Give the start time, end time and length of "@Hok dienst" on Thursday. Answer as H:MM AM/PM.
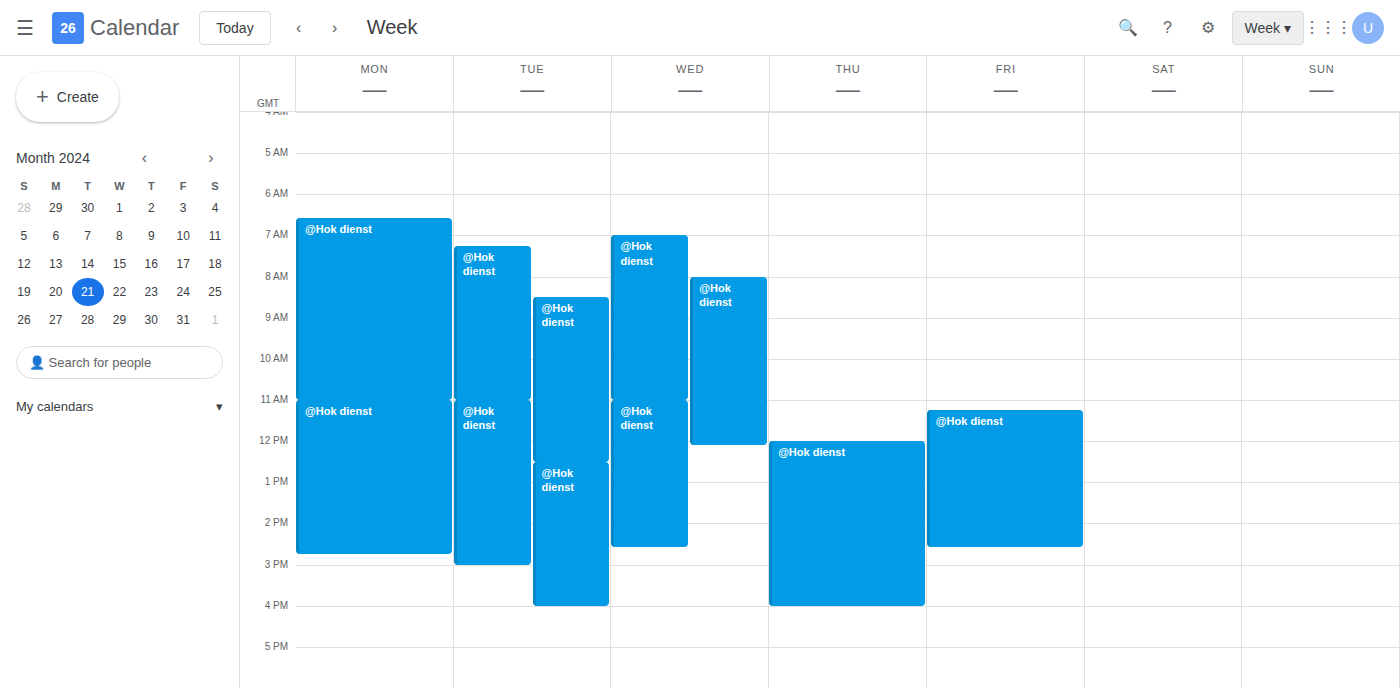
12:00 PM to 4:00 PM, 4 hours